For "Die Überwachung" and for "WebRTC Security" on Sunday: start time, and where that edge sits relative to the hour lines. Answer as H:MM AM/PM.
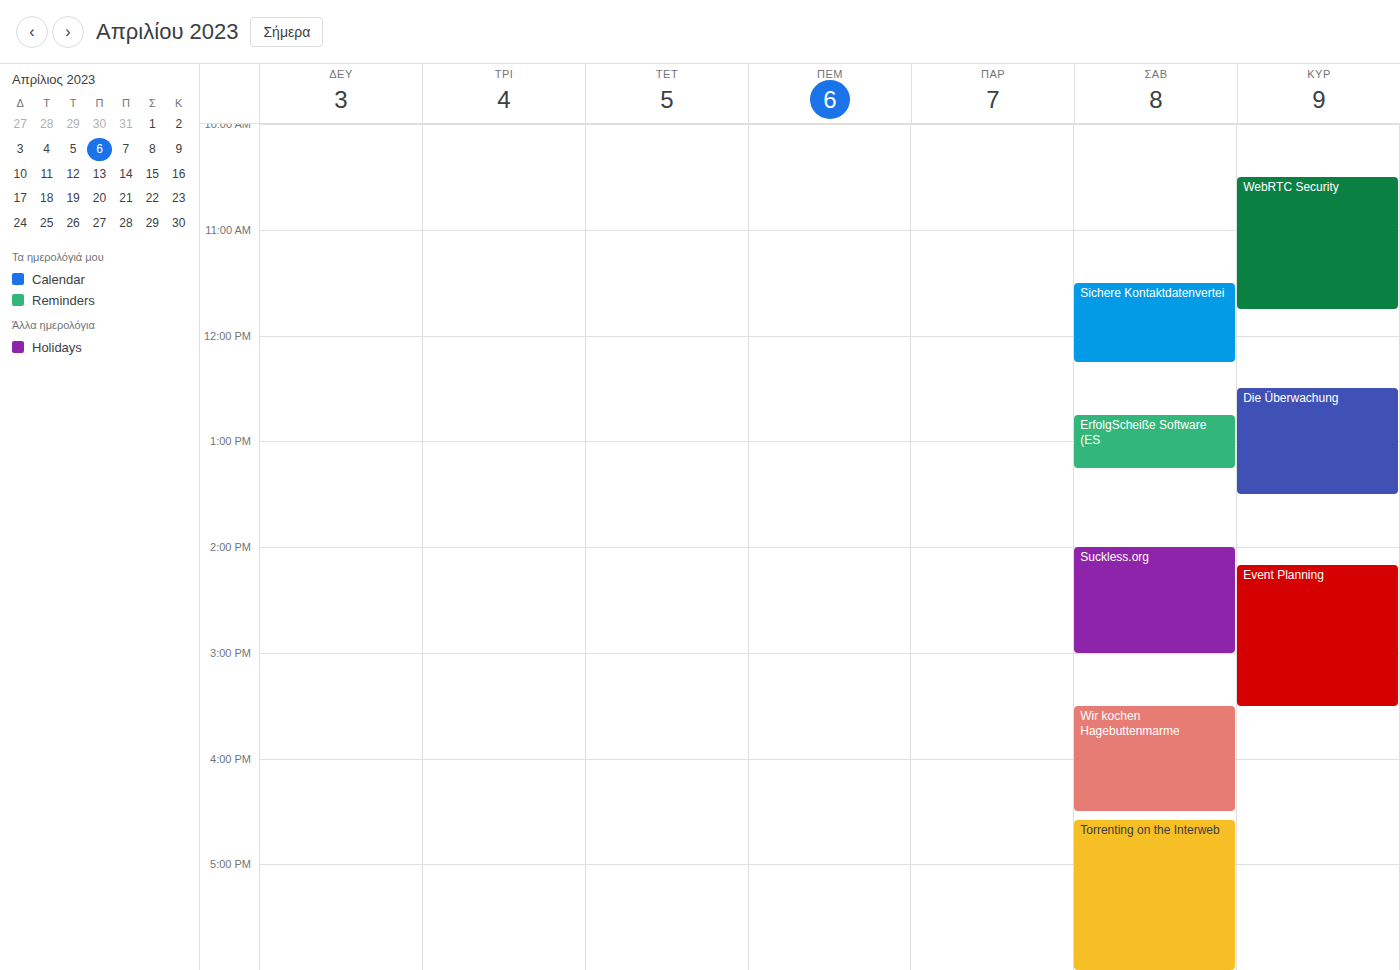
"Die Überwachung": 12:30 PM, halfway between the 12 PM and 1 PM lines. "WebRTC Security": 10:30 AM, halfway between the 10 AM and 11 AM lines.